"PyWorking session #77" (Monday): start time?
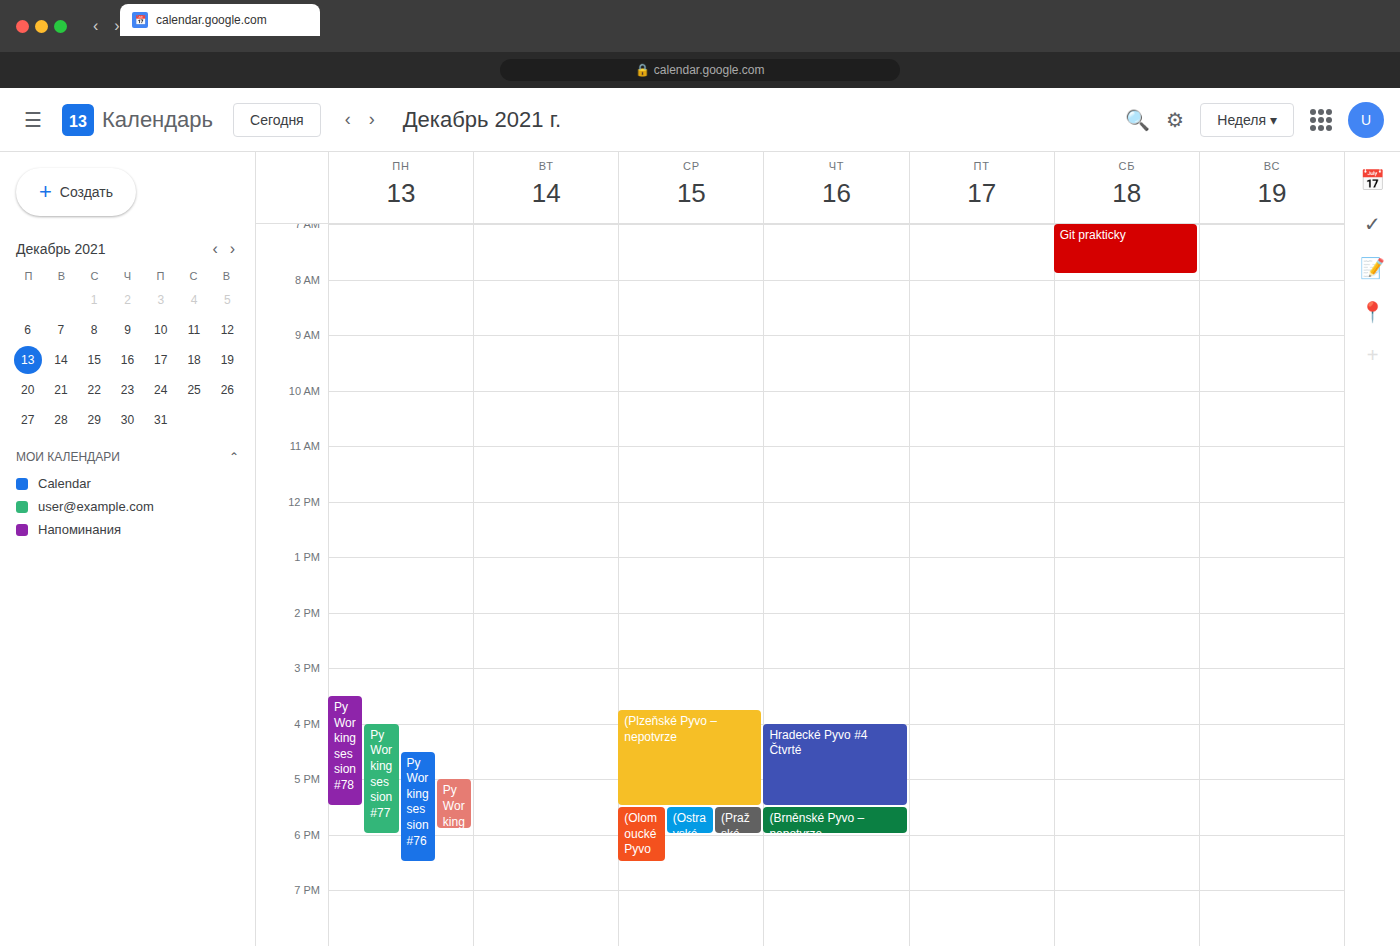
4:00 PM